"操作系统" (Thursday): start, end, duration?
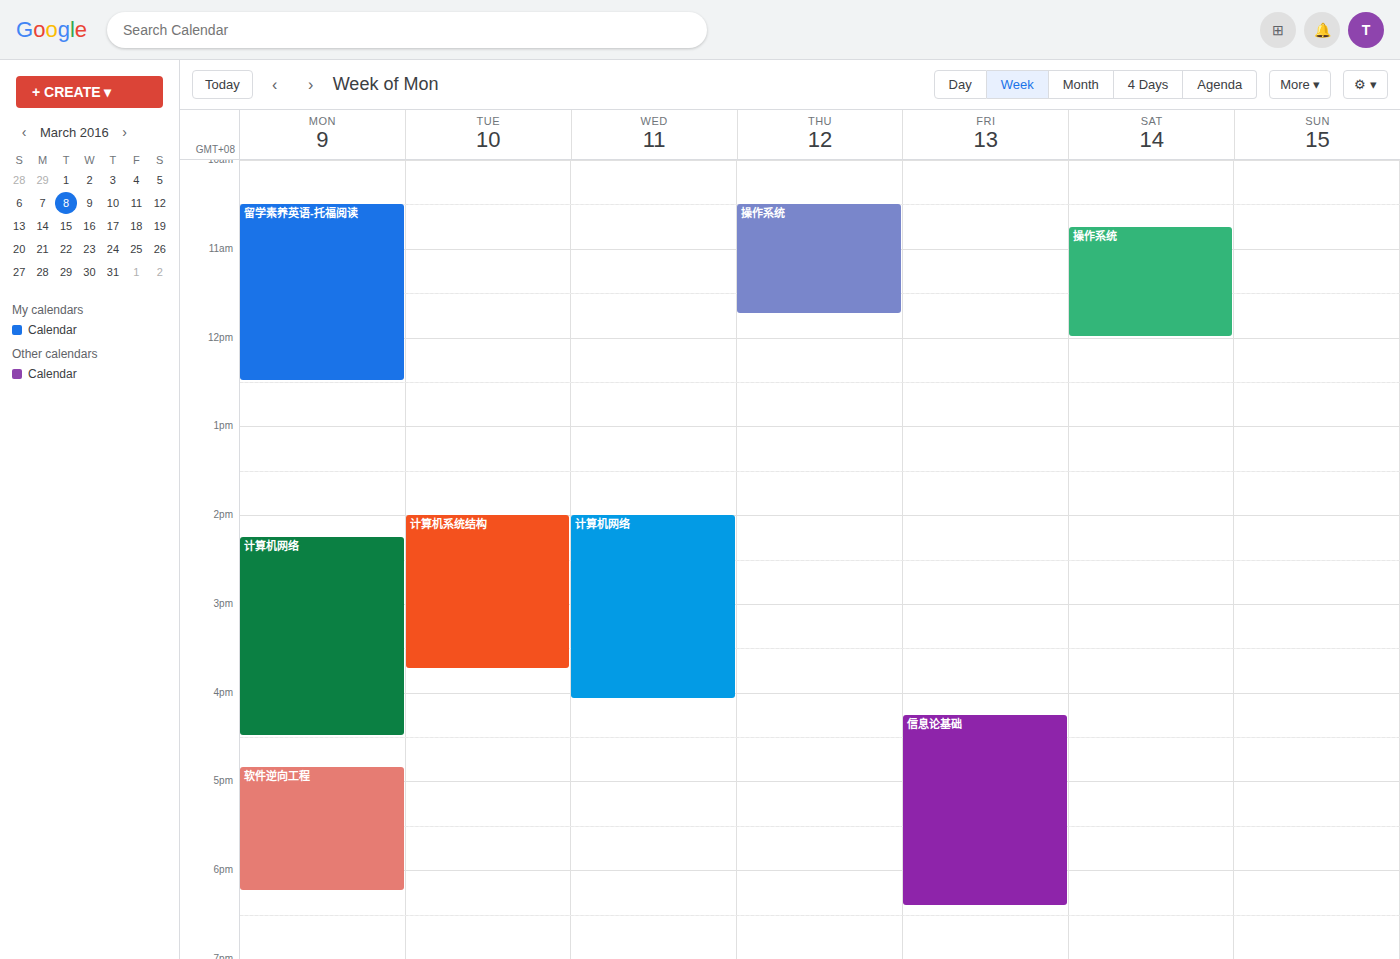
10:30 AM to 11:45 AM, 1 hour 15 minutes